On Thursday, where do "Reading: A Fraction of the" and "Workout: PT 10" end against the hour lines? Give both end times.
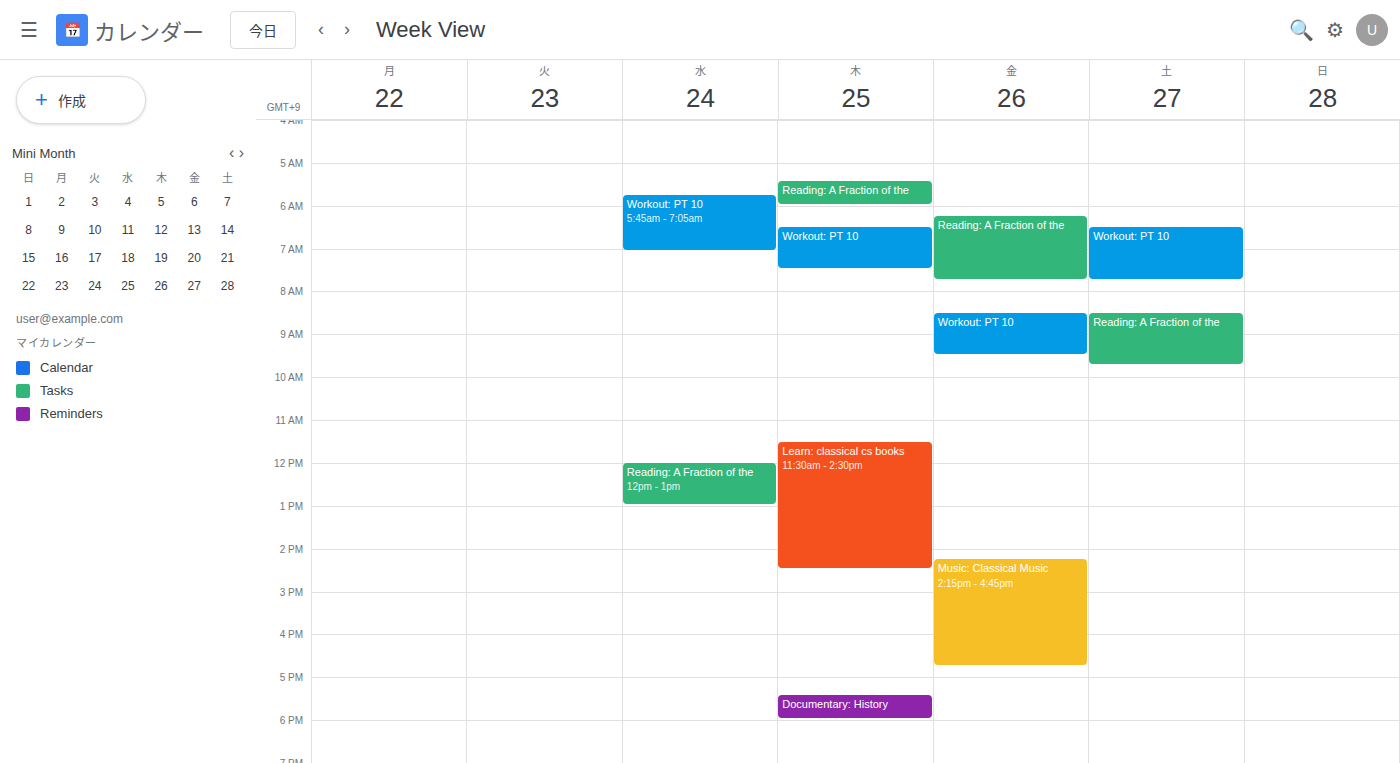
"Reading: A Fraction of the": 6:00 AM, exactly on the 6 AM line. "Workout: PT 10": 7:30 AM, halfway between the 7 AM and 8 AM lines.